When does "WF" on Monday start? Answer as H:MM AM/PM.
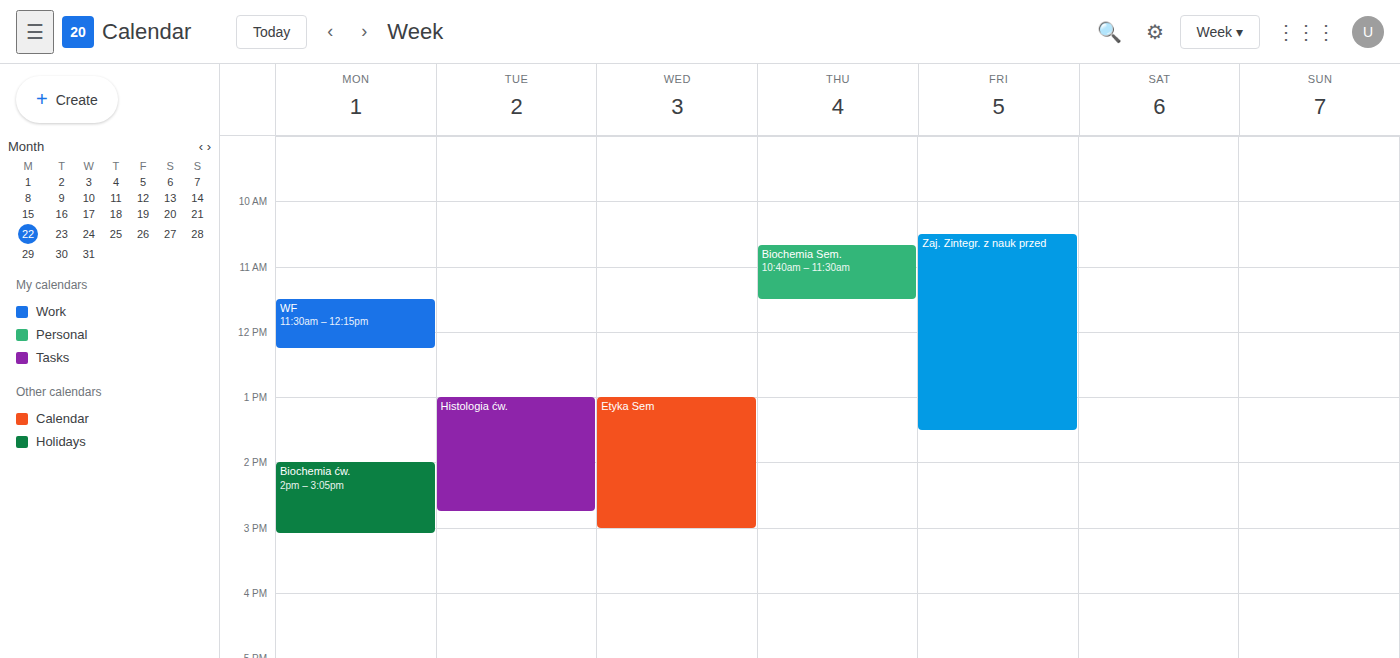
11:30 AM